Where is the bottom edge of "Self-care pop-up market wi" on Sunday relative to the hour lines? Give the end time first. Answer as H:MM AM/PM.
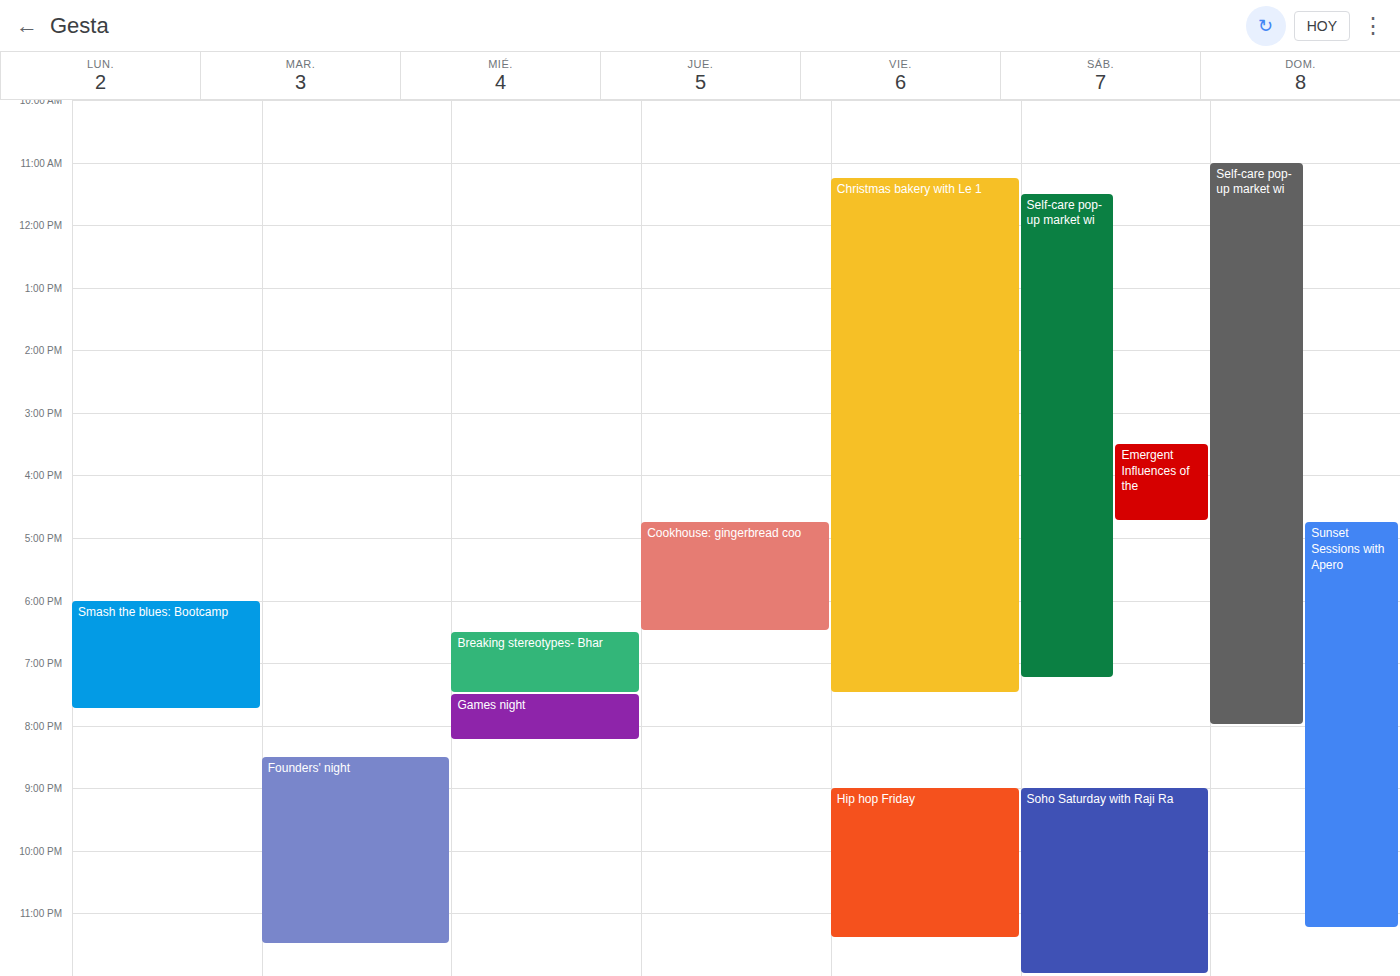
8:00 PM -- exactly on the 8 PM line.